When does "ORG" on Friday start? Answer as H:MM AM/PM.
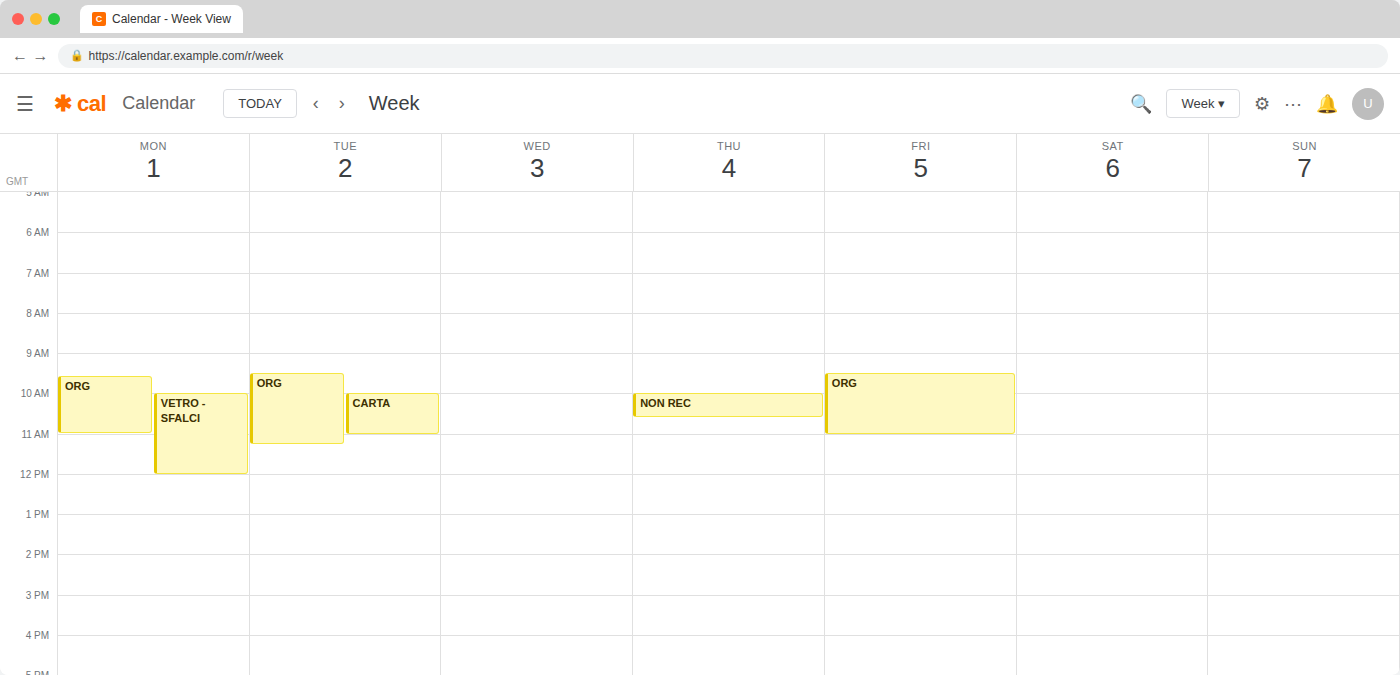
9:30 AM